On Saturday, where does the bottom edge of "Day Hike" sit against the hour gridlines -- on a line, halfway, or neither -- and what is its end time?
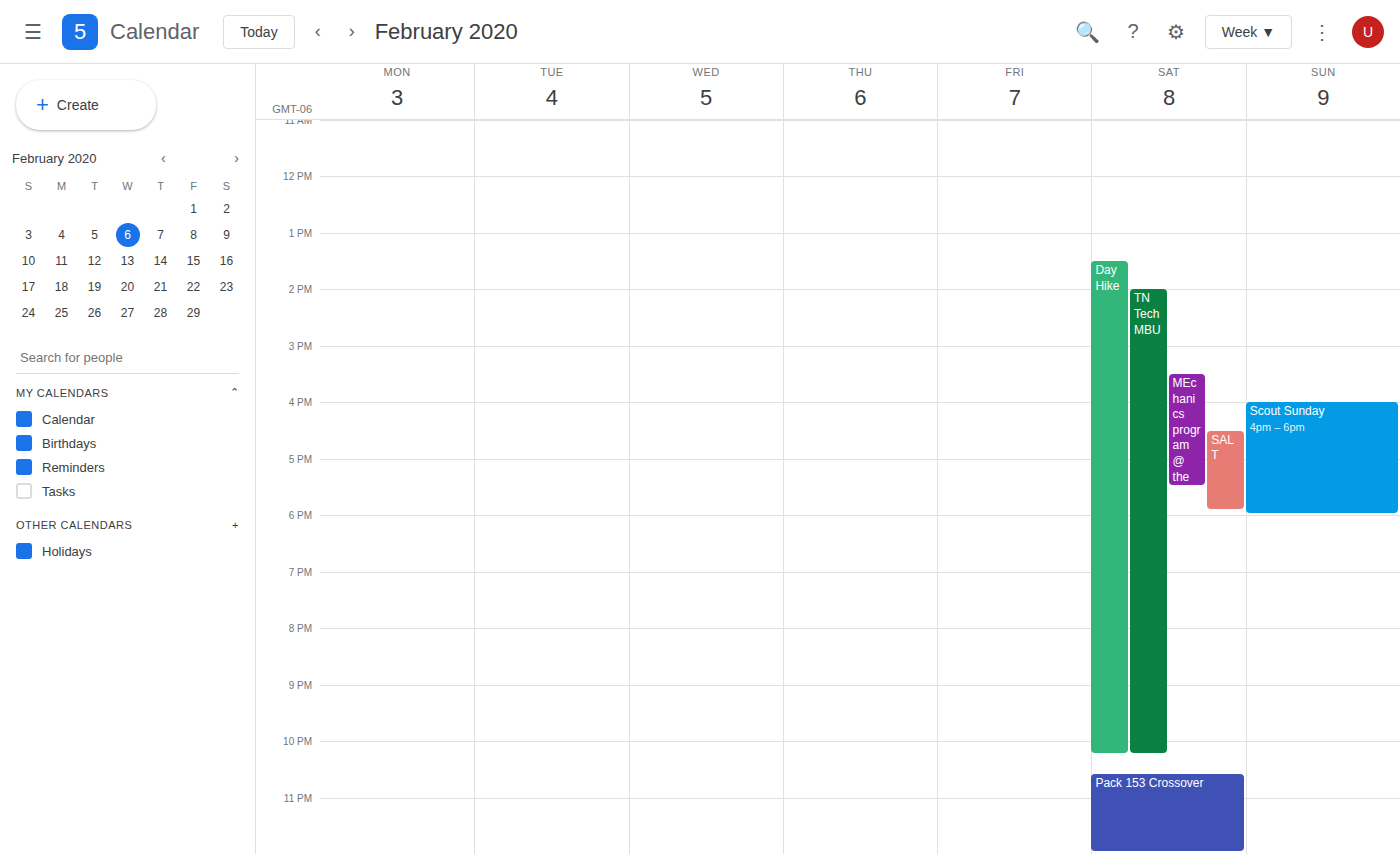
10:15 PM -- neither: a quarter of the way from the 10 PM line to the 11 PM line.